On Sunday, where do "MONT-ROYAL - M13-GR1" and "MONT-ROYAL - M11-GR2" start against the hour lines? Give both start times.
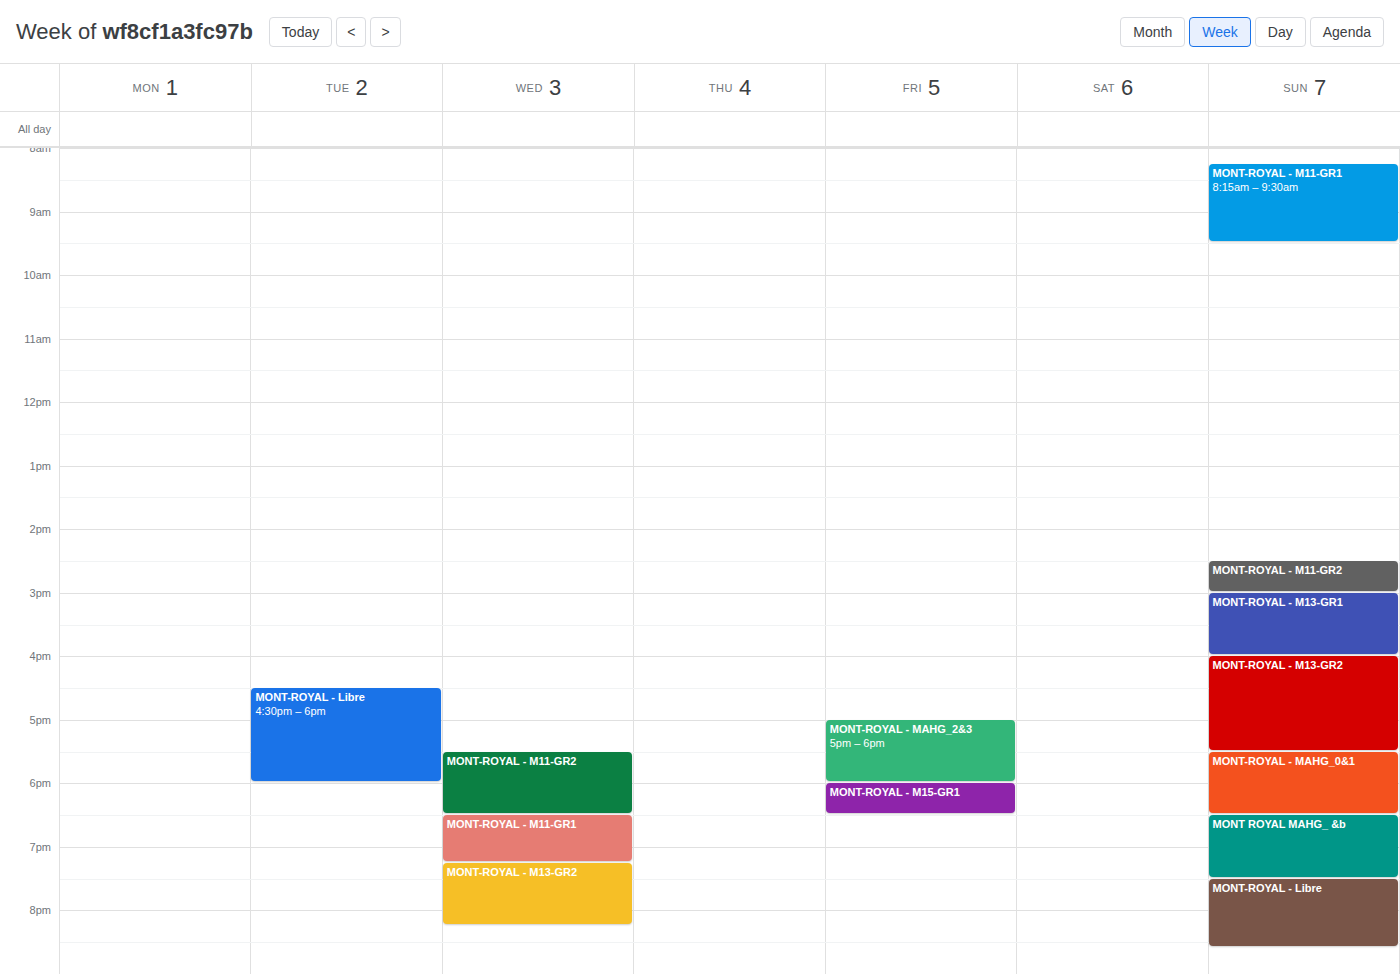
"MONT-ROYAL - M13-GR1": 15:00, exactly on the 15:00 line. "MONT-ROYAL - M11-GR2": 14:30, halfway between the 14:00 and 15:00 lines.